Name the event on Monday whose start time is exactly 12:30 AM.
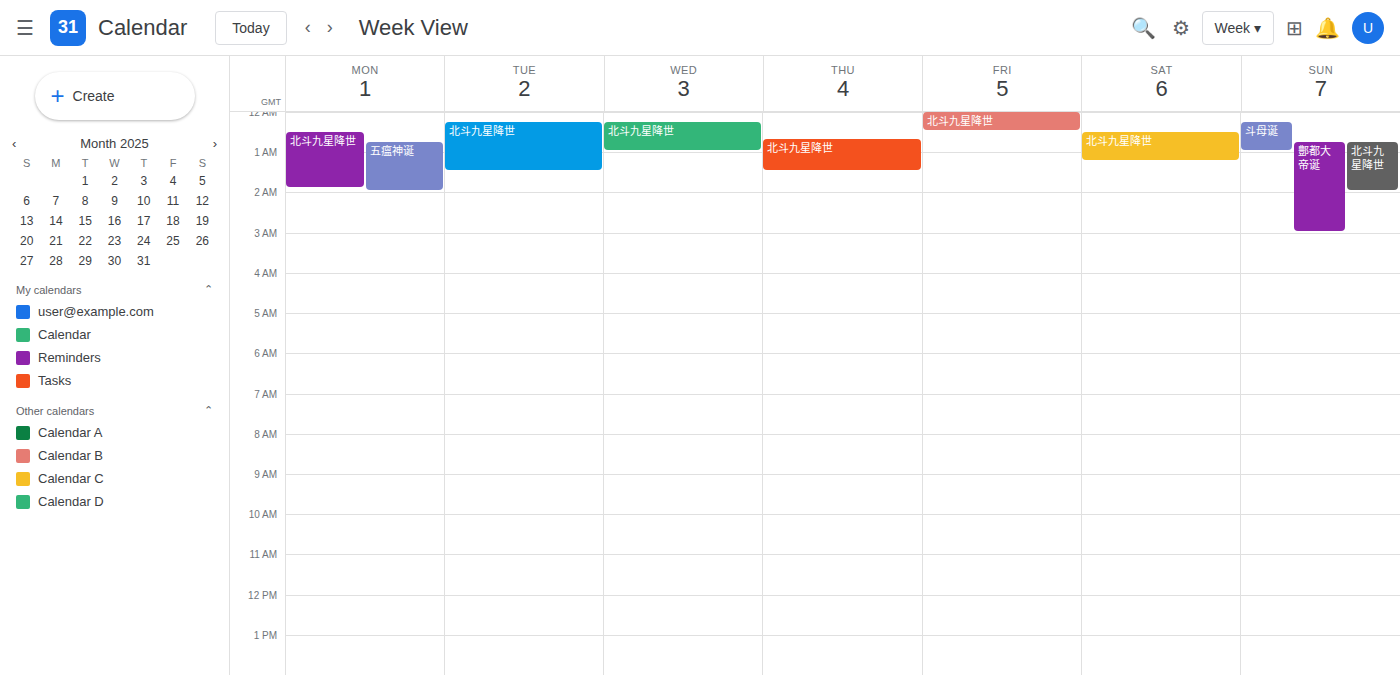
"北斗九星降世"